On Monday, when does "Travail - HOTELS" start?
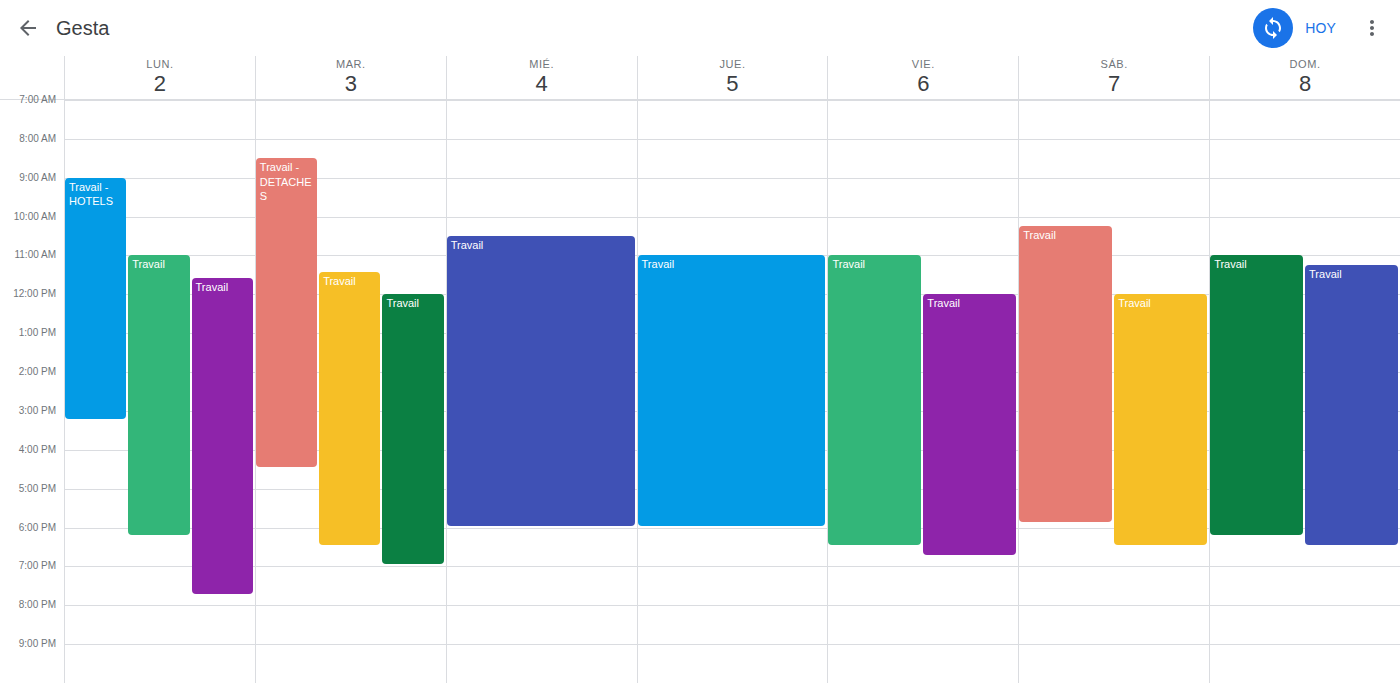
9:00 AM